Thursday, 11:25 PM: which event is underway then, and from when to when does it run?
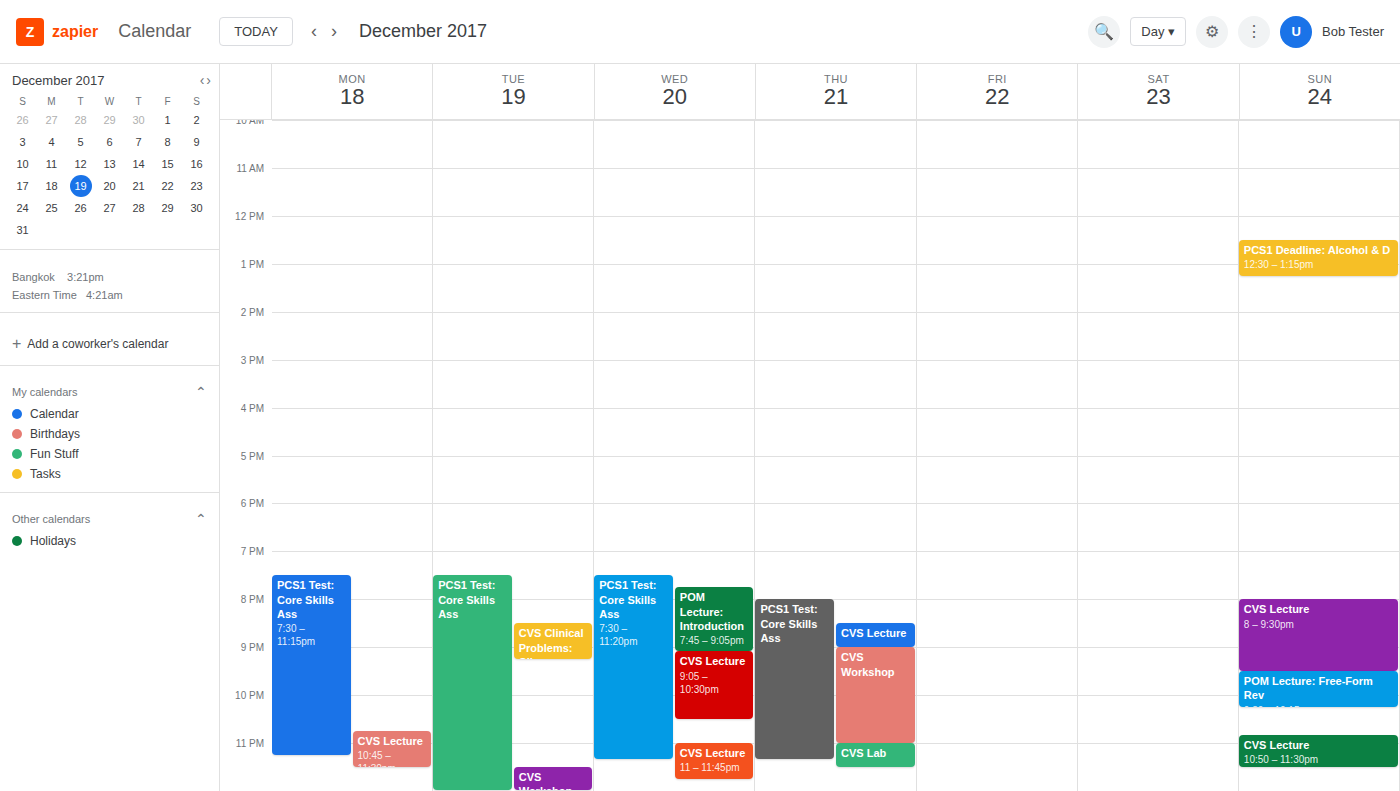
"CVS Lab", 11:00 PM to 11:30 PM